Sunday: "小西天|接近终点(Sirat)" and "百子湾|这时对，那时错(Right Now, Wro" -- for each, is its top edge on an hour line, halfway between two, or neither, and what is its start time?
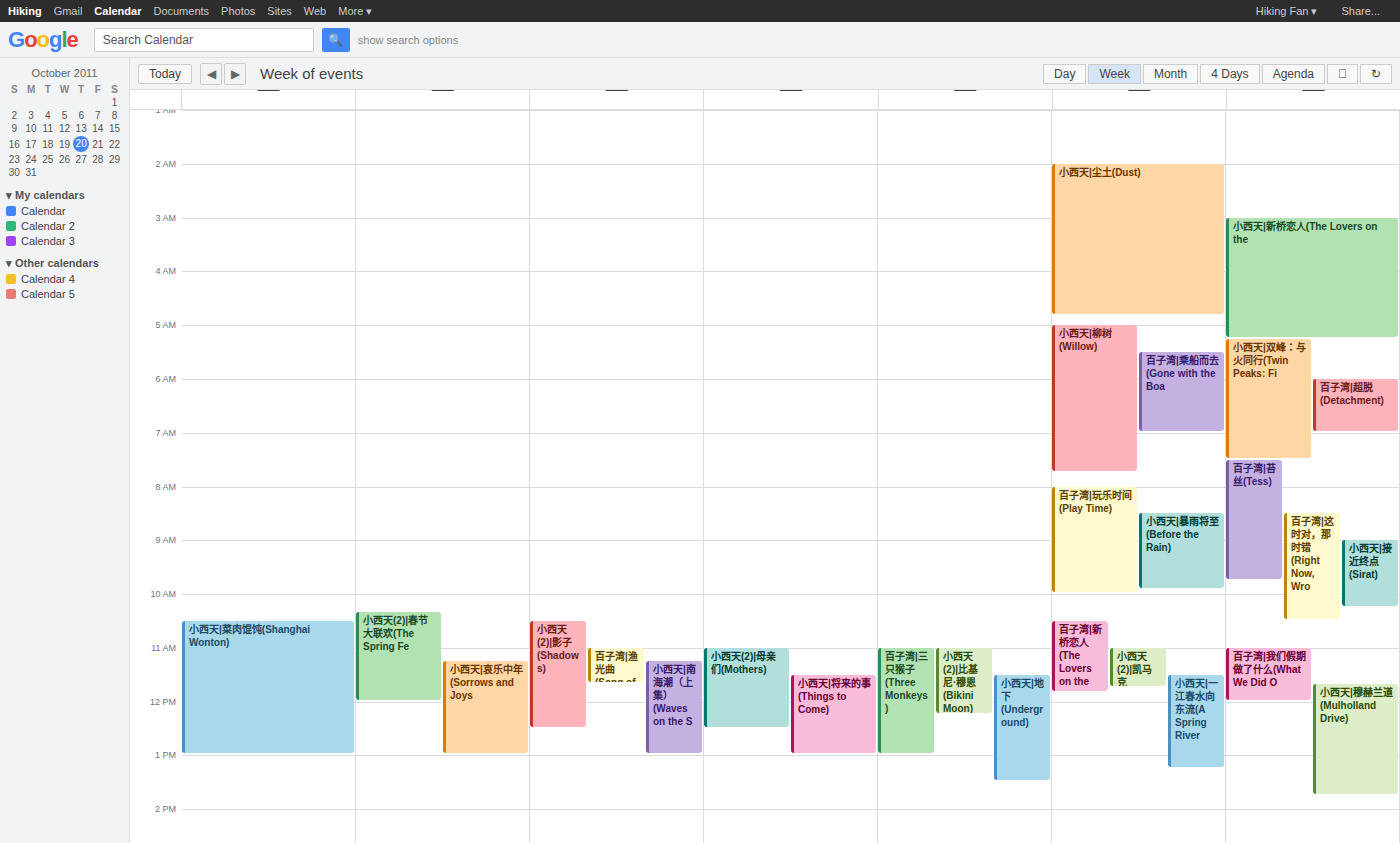
"小西天|接近终点(Sirat)": 9:00 AM, exactly on the 9 AM line. "百子湾|这时对，那时错(Right Now, Wro": 8:30 AM, halfway between the 8 AM and 9 AM lines.